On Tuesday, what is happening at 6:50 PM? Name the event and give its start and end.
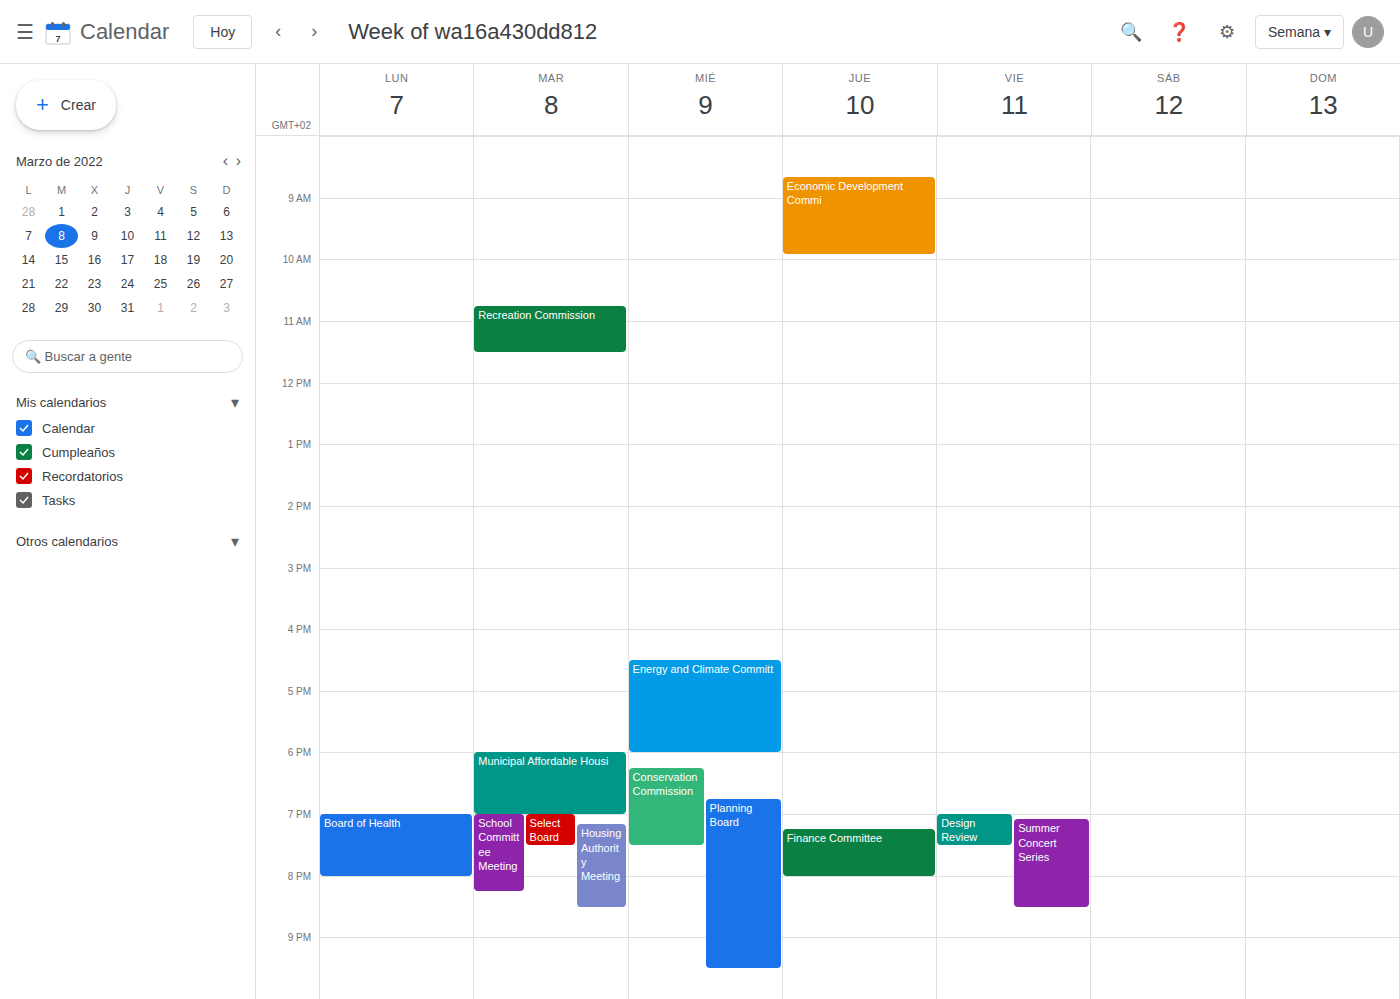
"Municipal Affordable Housi", 6:00 PM to 7:00 PM